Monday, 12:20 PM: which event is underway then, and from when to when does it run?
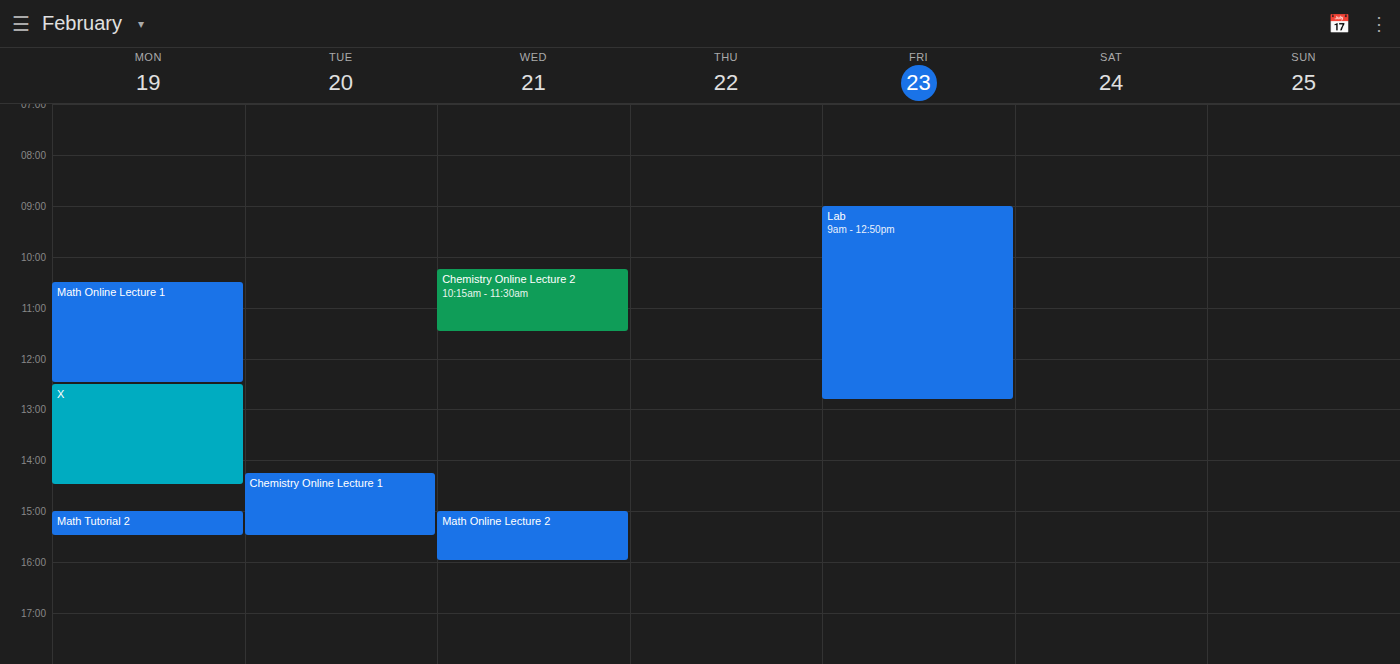
"Math Online Lecture 1", 10:30 AM to 12:30 PM